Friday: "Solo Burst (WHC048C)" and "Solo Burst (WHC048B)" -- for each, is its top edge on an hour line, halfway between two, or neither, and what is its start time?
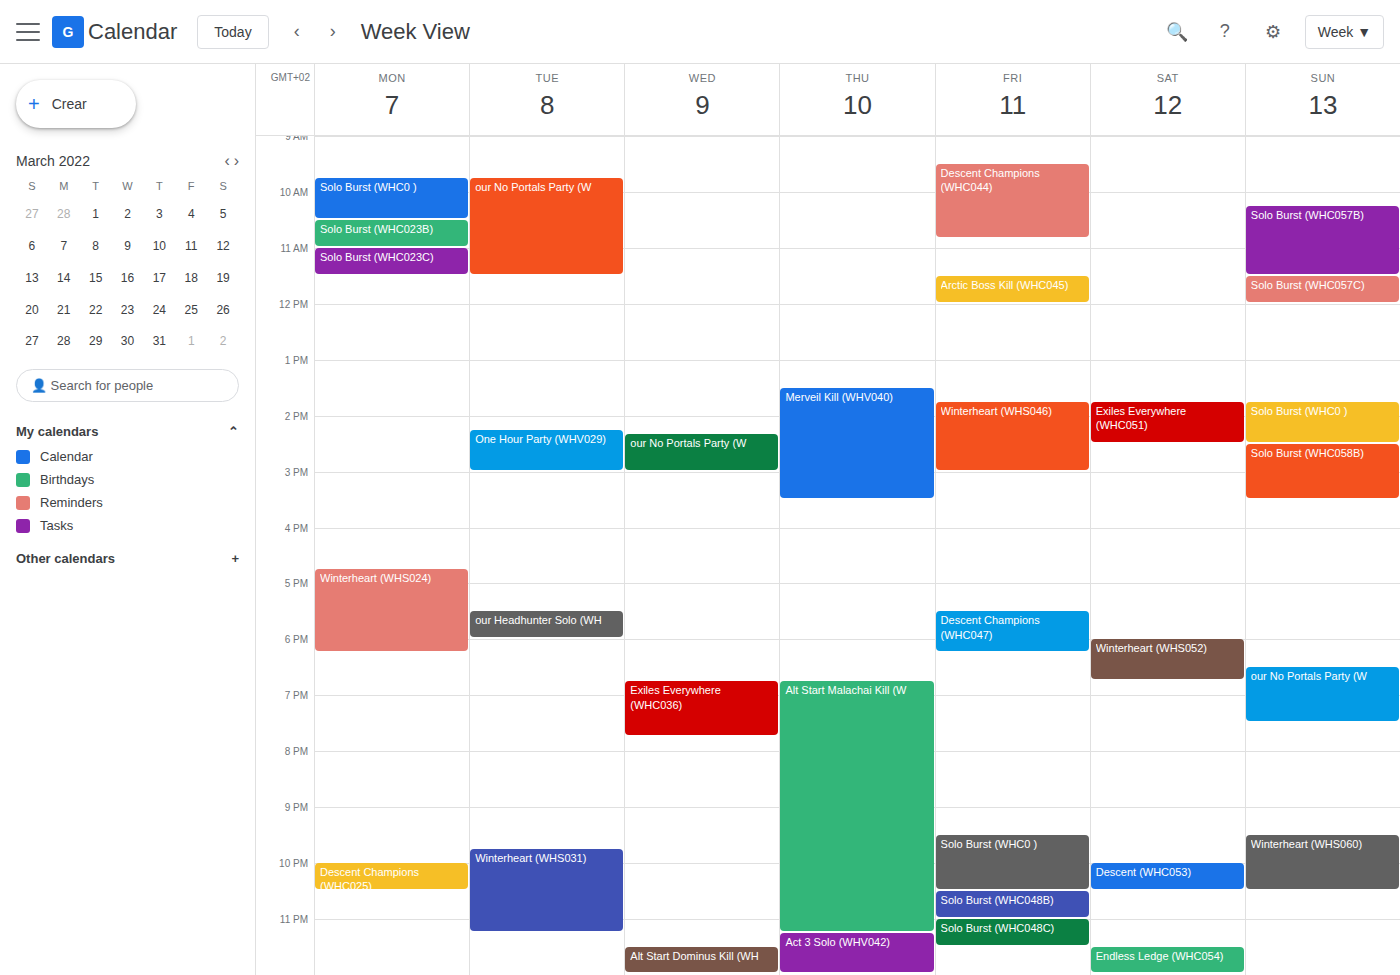
"Solo Burst (WHC048C)": 11:00 PM, exactly on the 11 PM line. "Solo Burst (WHC048B)": 10:30 PM, halfway between the 10 PM and 11 PM lines.